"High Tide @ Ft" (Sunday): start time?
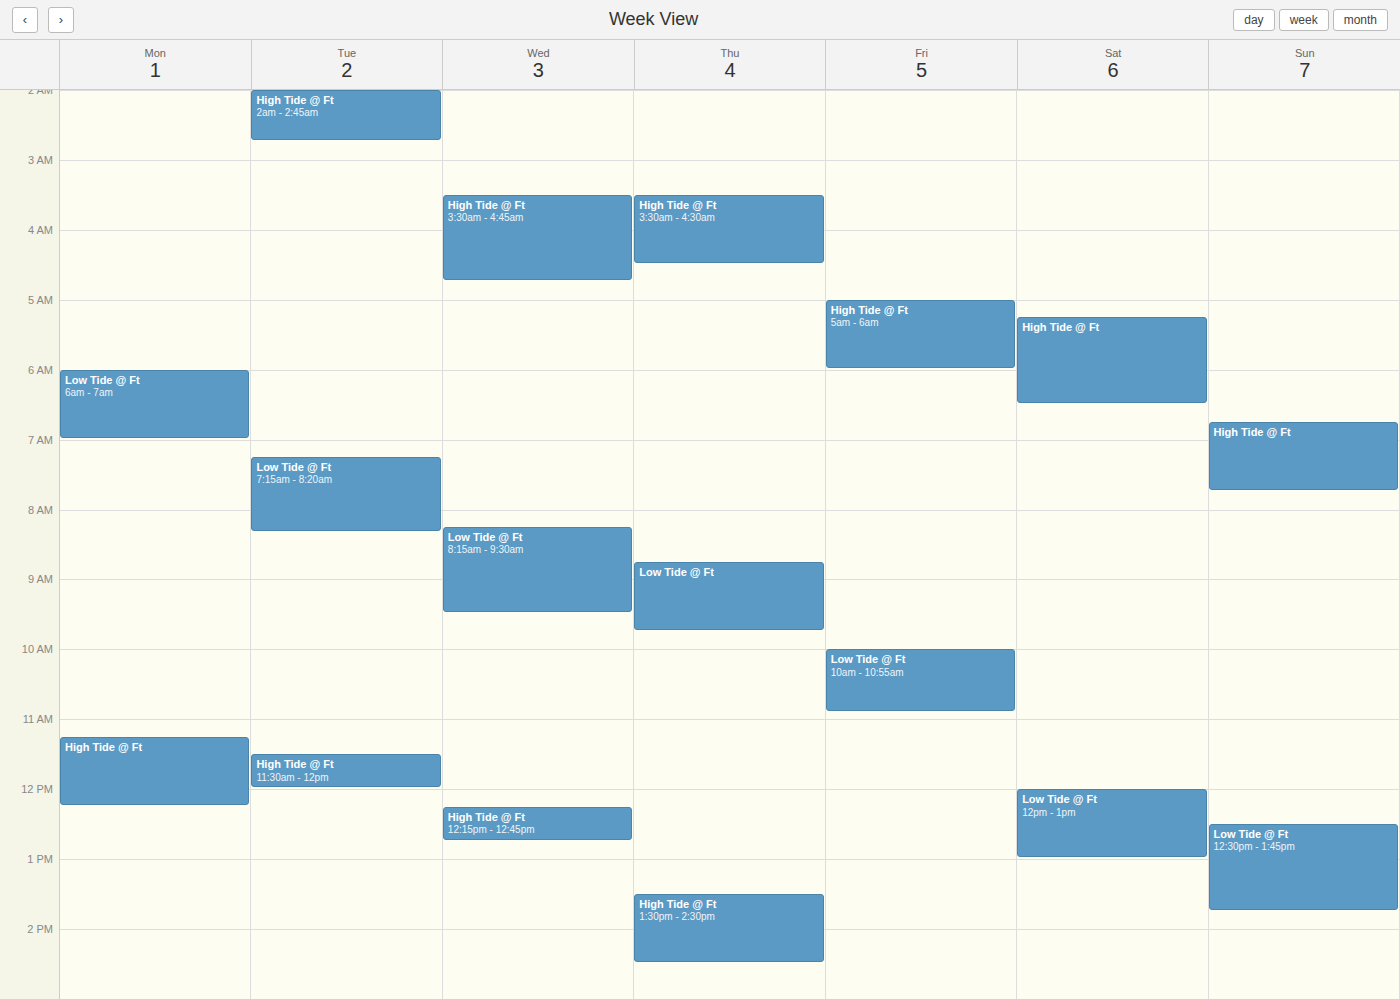
6:45 AM